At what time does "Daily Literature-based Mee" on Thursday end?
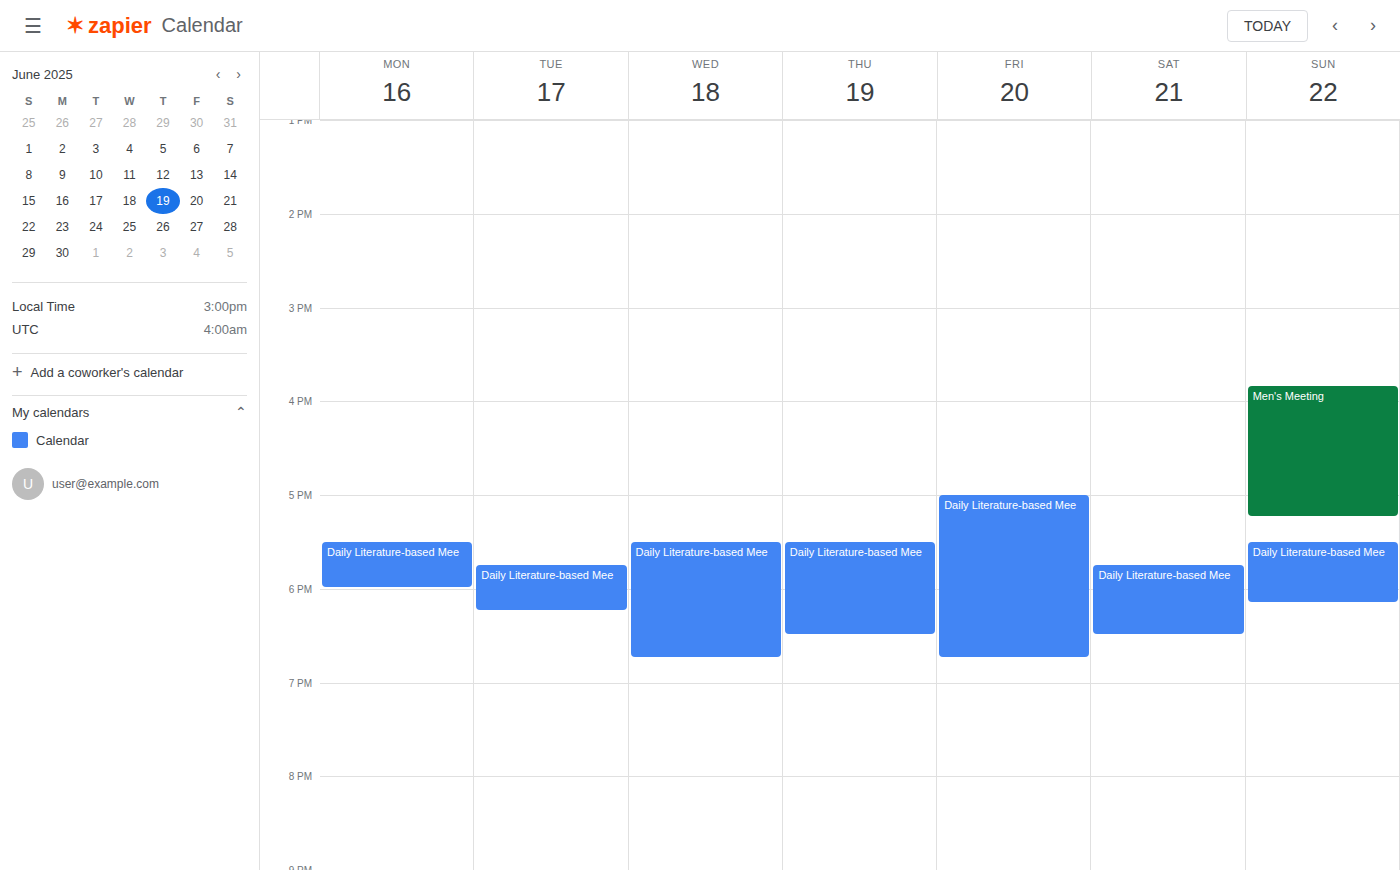
18:30